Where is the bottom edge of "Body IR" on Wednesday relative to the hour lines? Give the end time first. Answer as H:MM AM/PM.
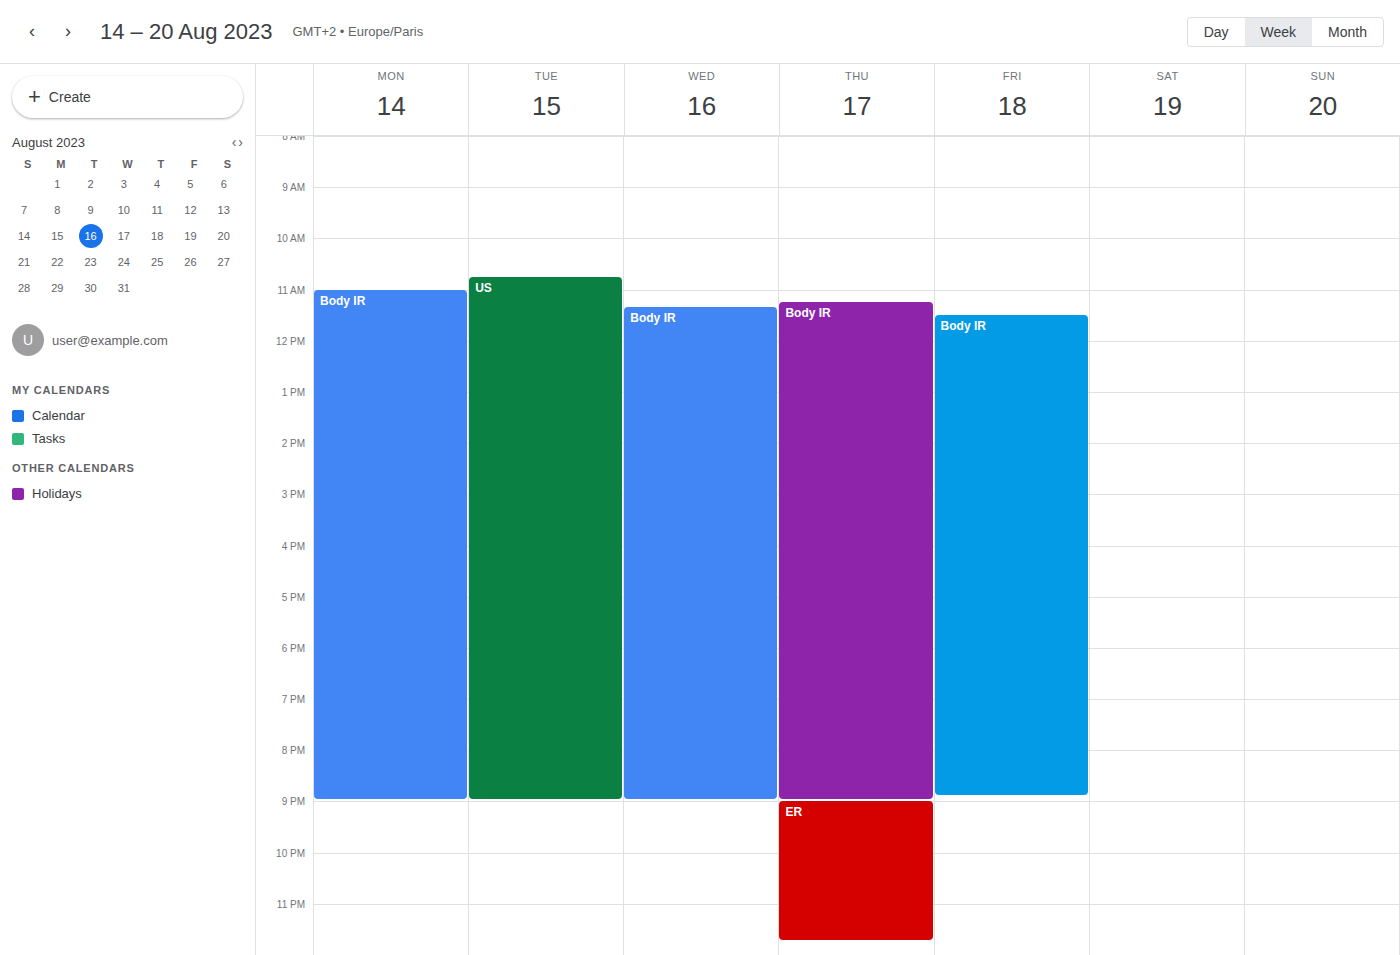
9:00 PM -- exactly on the 9 PM line.